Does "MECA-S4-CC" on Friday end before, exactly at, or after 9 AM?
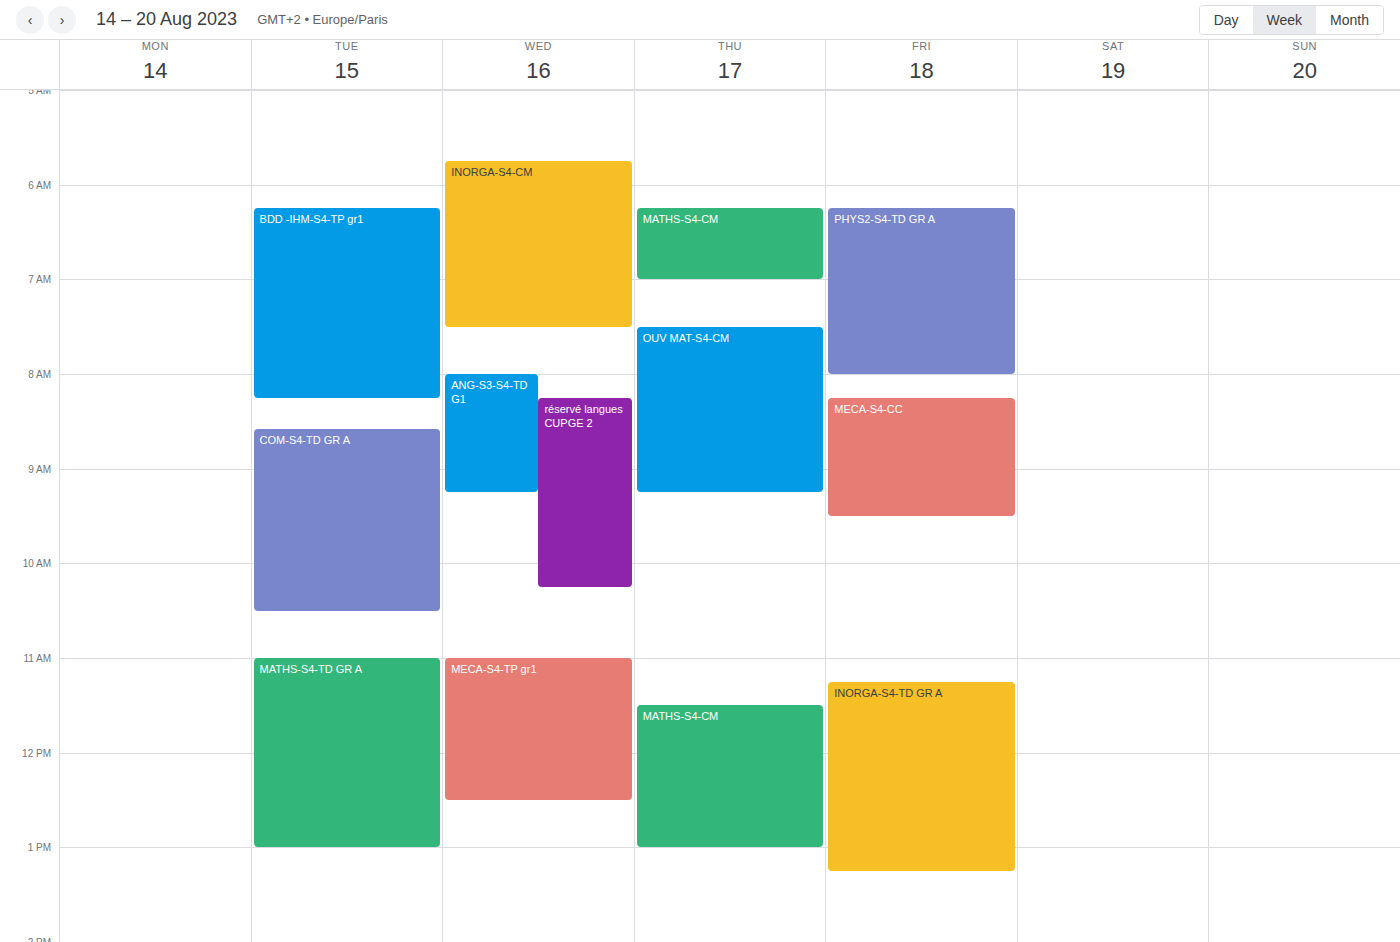
9:30 AM -- after 9 AM, 30 minutes below the 9 AM line.